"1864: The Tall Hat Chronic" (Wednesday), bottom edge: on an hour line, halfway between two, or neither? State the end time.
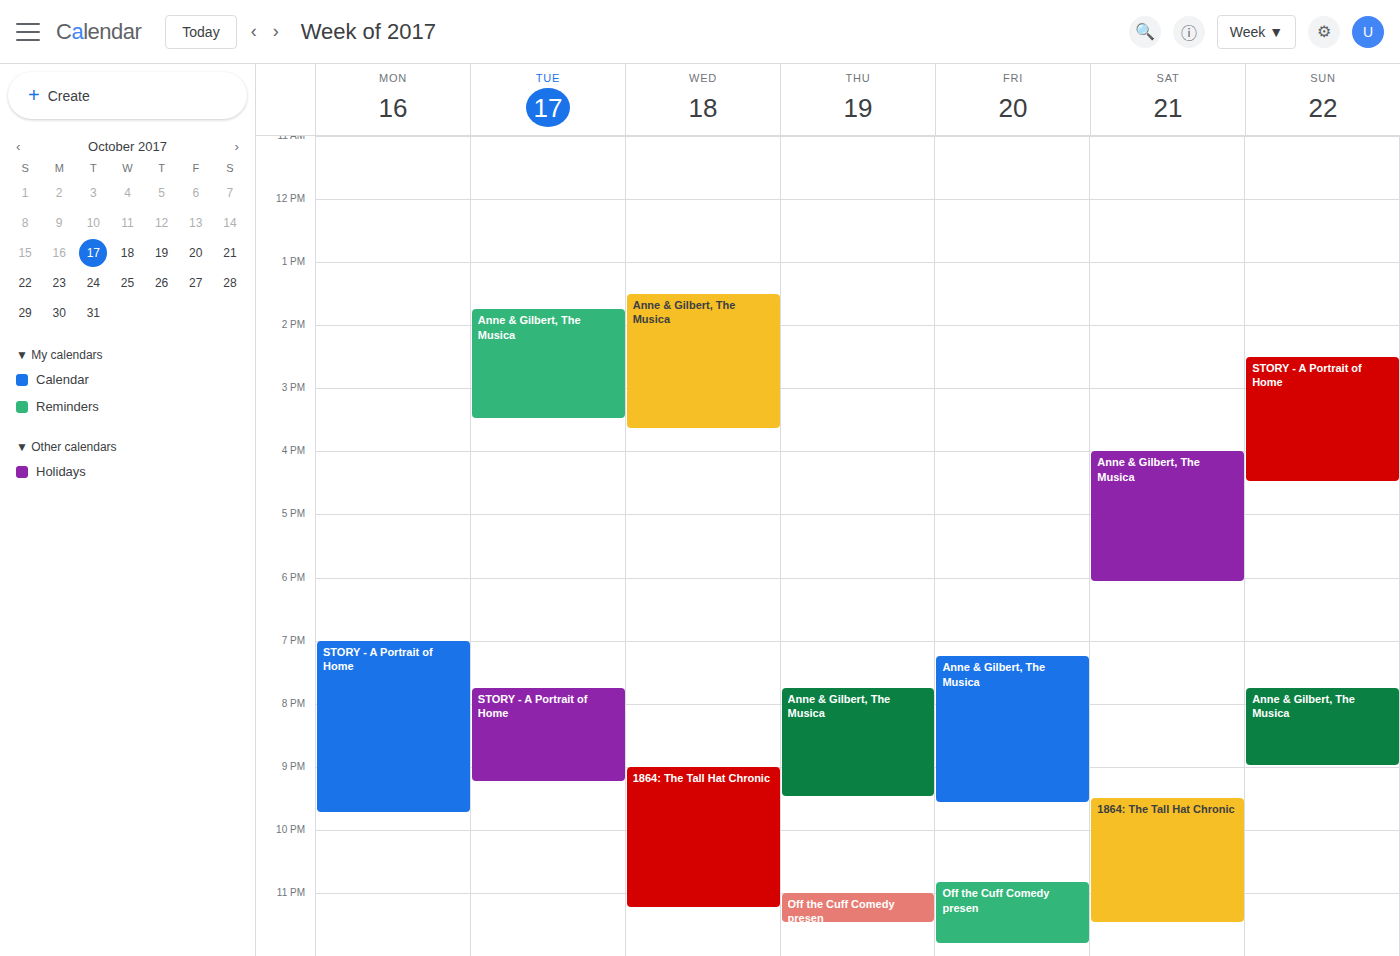
11:15 PM -- neither: a quarter of the way from the 11 PM line to the 12 AM line.